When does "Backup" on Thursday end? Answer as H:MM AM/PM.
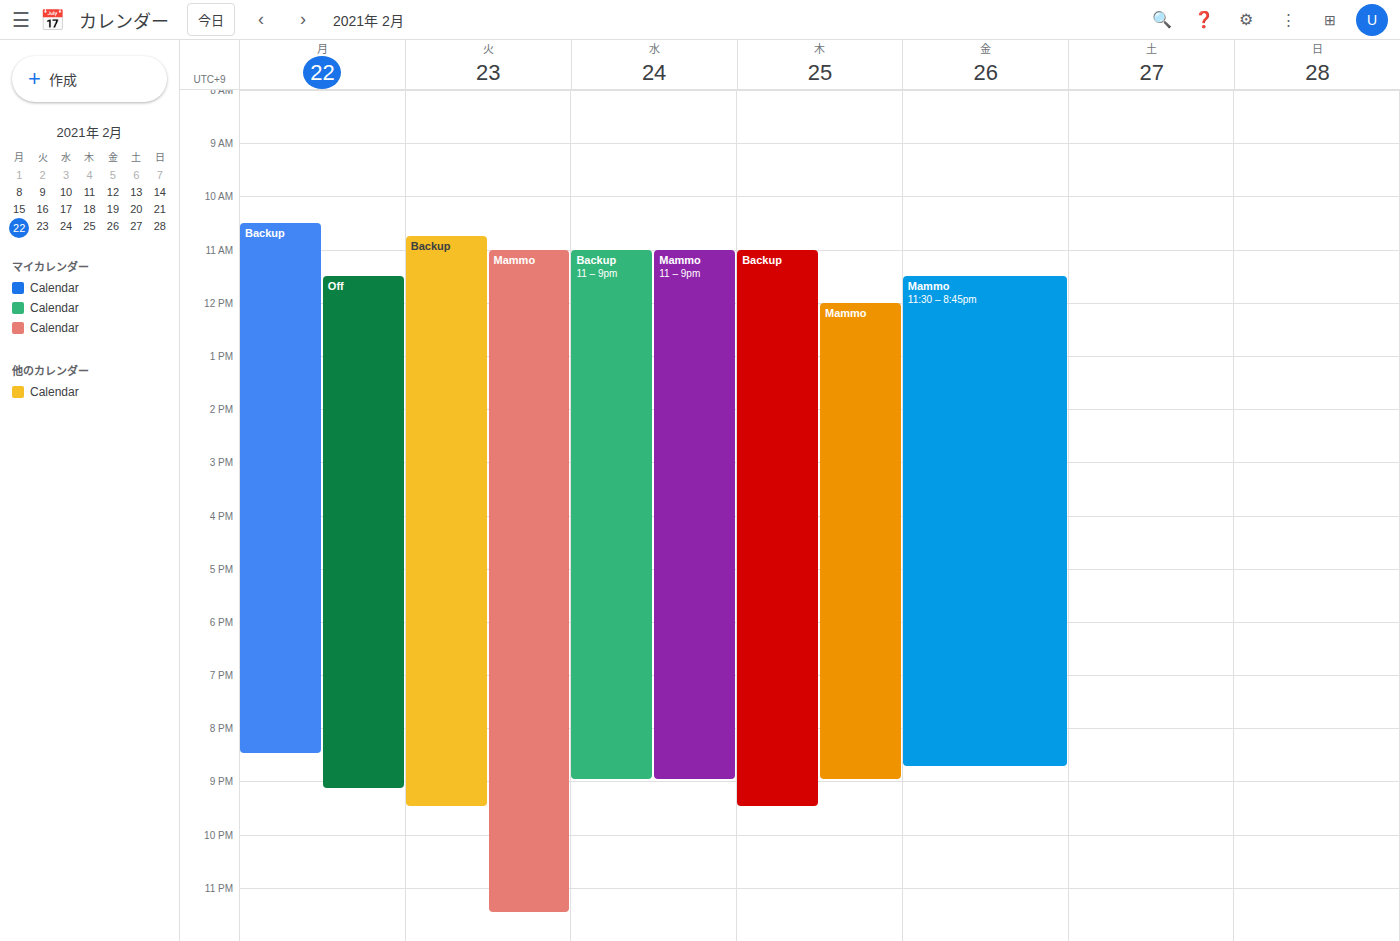
9:30 PM